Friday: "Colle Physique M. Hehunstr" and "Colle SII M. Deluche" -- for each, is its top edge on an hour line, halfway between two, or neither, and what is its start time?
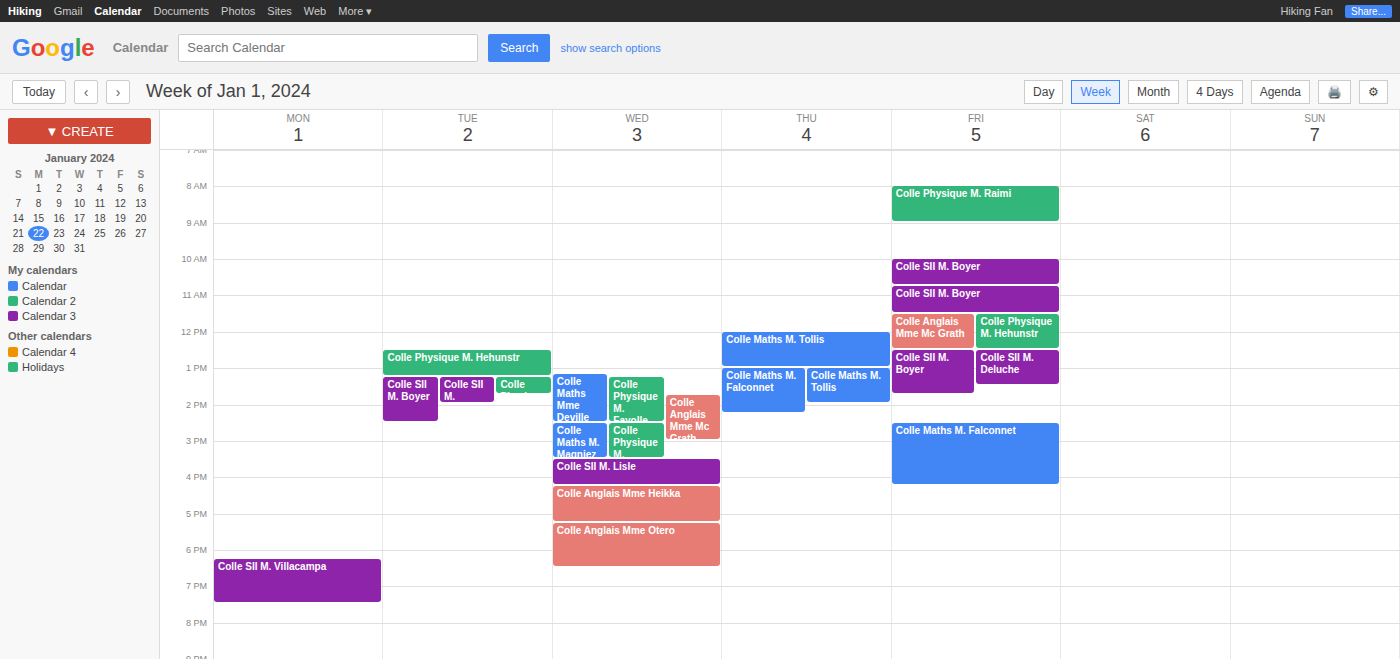
"Colle Physique M. Hehunstr": 11:30 AM, halfway between the 11 AM and 12 PM lines. "Colle SII M. Deluche": 12:30 PM, halfway between the 12 PM and 1 PM lines.